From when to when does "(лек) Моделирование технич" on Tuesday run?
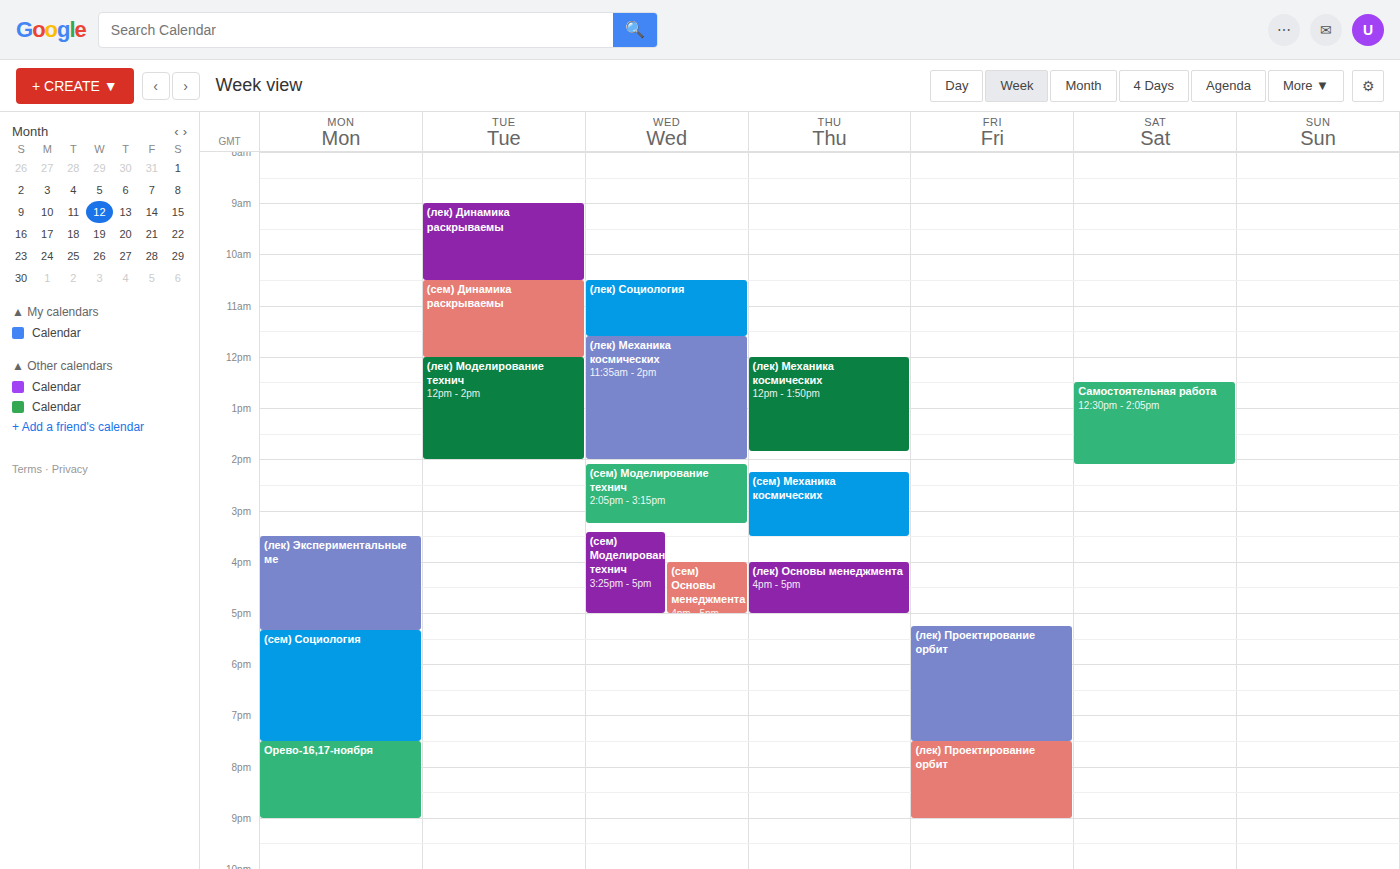
12:00 PM to 2:00 PM